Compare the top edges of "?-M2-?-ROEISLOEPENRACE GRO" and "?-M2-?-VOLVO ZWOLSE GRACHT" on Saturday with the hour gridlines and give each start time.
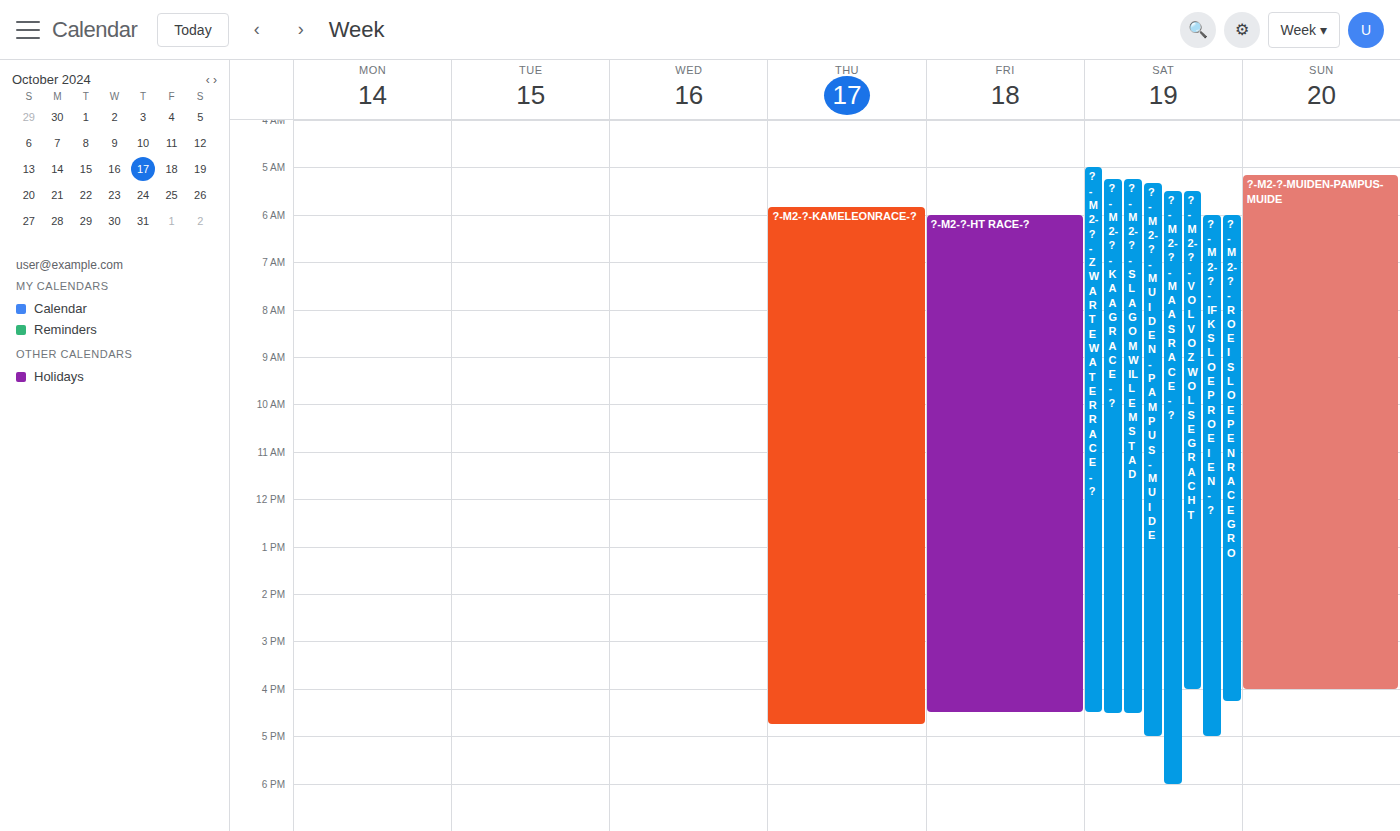
"?-M2-?-ROEISLOEPENRACE GRO": 06:00, exactly on the 06:00 line. "?-M2-?-VOLVO ZWOLSE GRACHT": 05:30, halfway between the 05:00 and 06:00 lines.